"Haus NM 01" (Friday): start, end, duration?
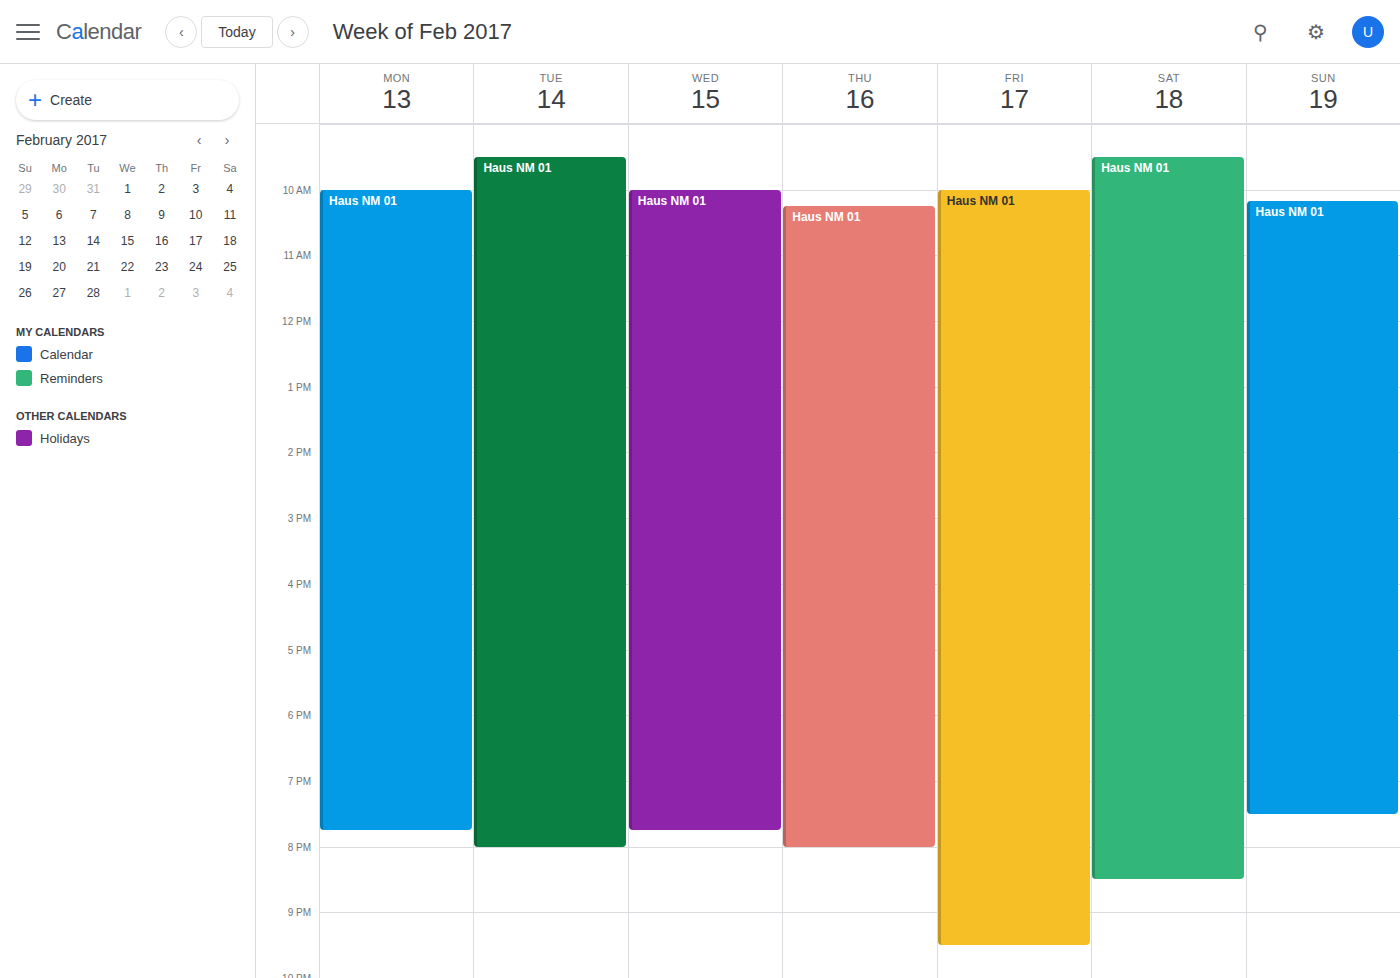
10:00 AM to 9:30 PM, 11 hours 30 minutes